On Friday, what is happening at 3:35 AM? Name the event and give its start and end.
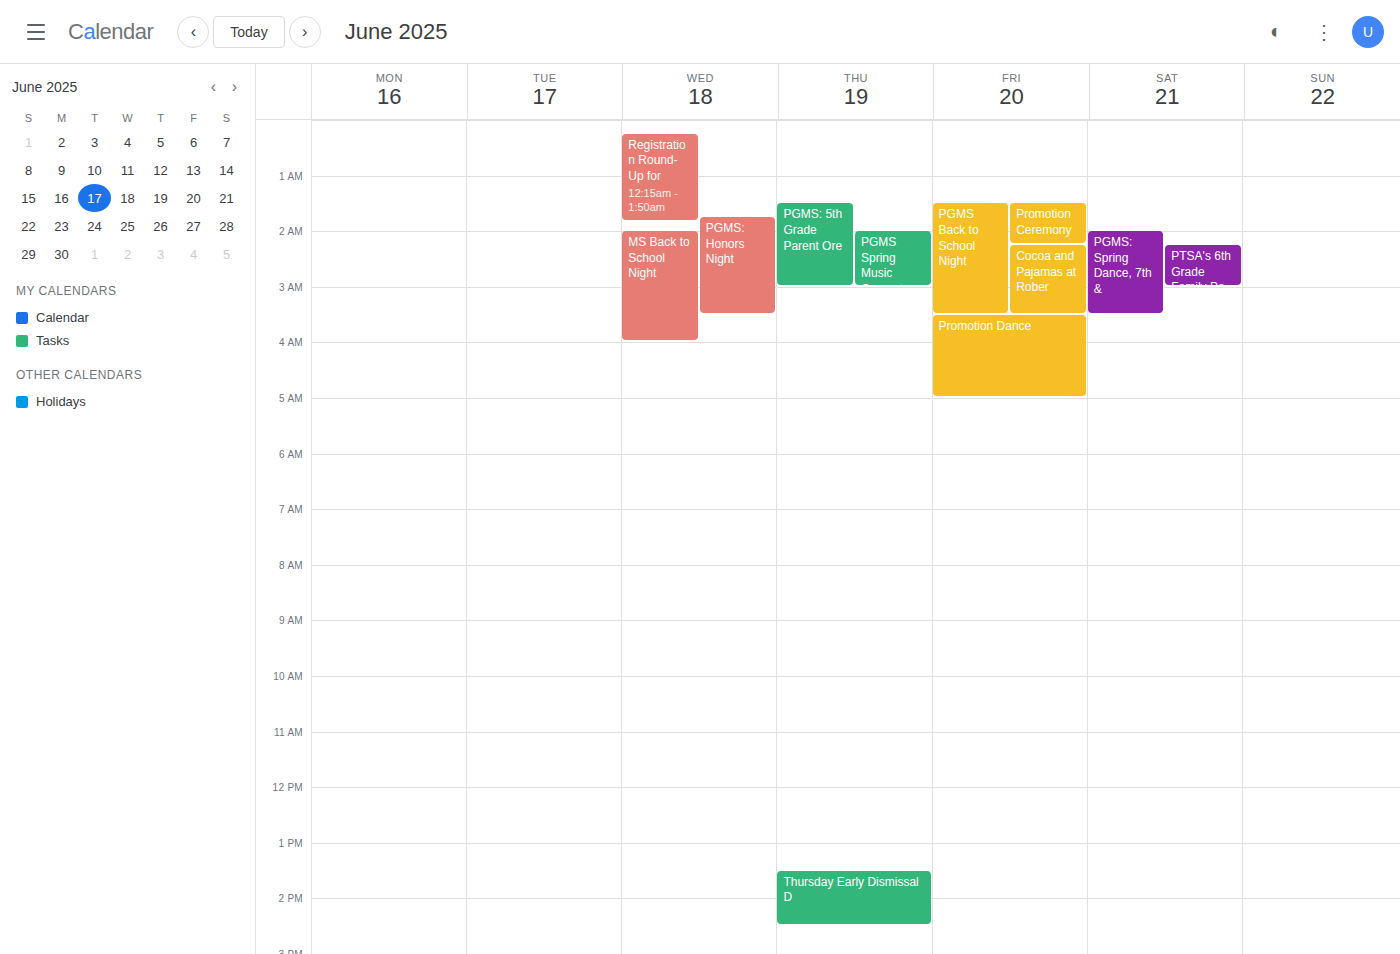
"Promotion Dance", 3:30 AM to 5:00 AM